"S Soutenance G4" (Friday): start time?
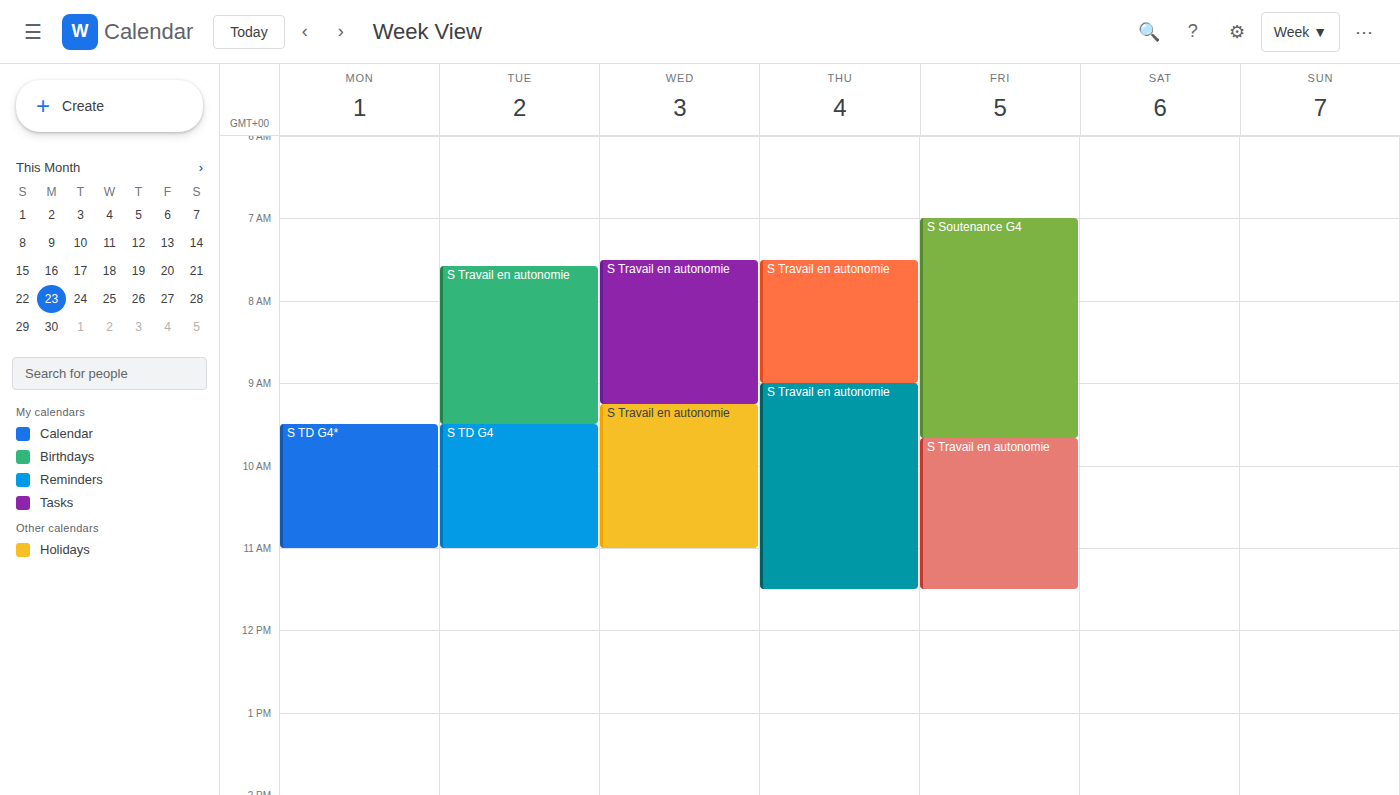
7:00 AM